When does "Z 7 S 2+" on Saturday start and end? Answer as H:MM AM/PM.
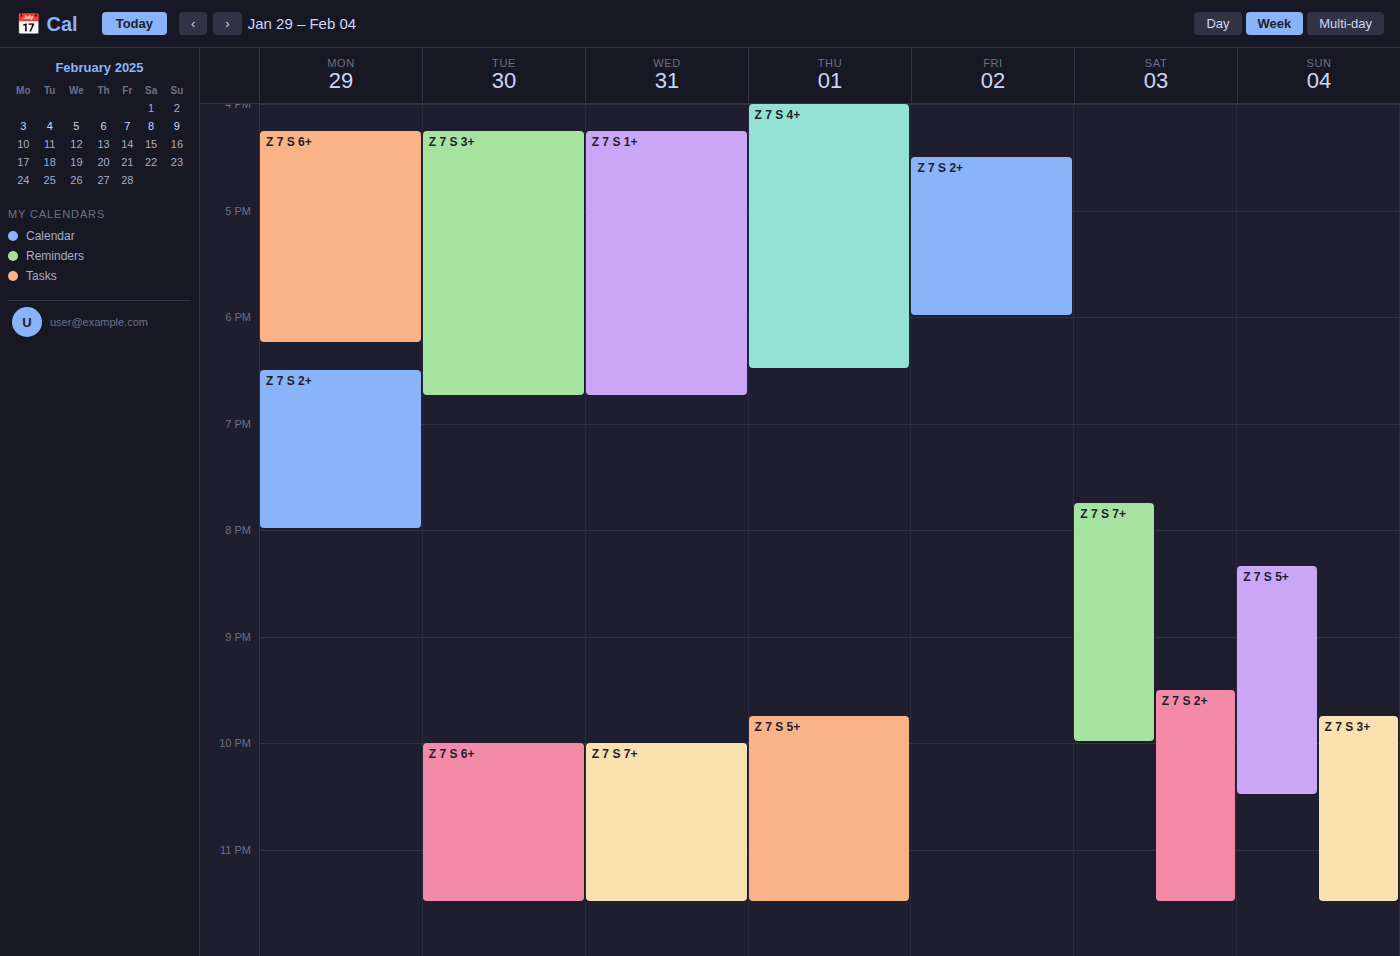
9:30 PM to 11:30 PM